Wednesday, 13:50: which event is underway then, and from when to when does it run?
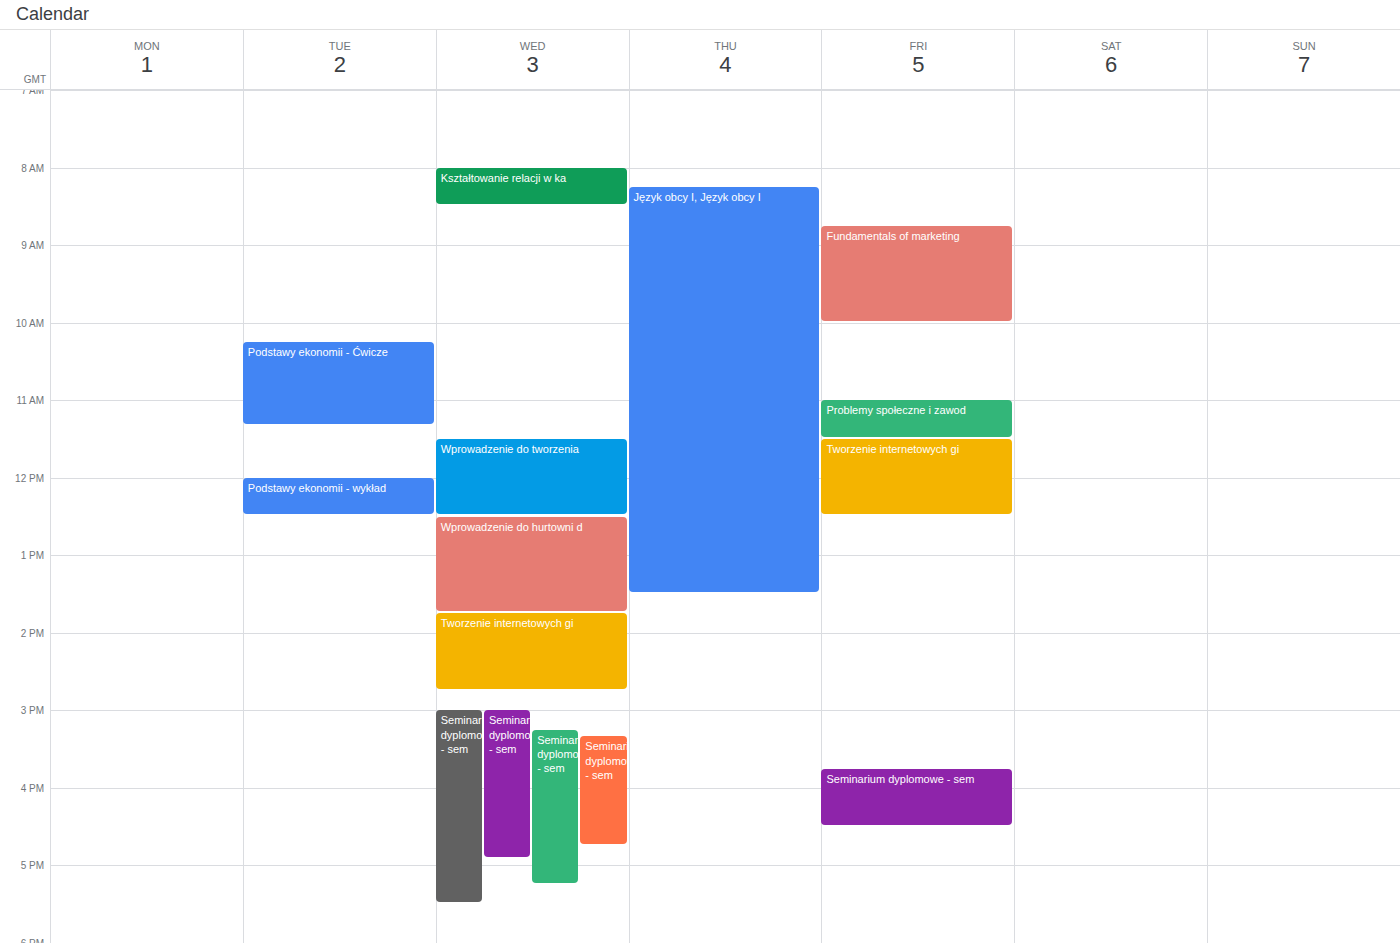
"Tworzenie internetowych gi", 13:45 to 14:45